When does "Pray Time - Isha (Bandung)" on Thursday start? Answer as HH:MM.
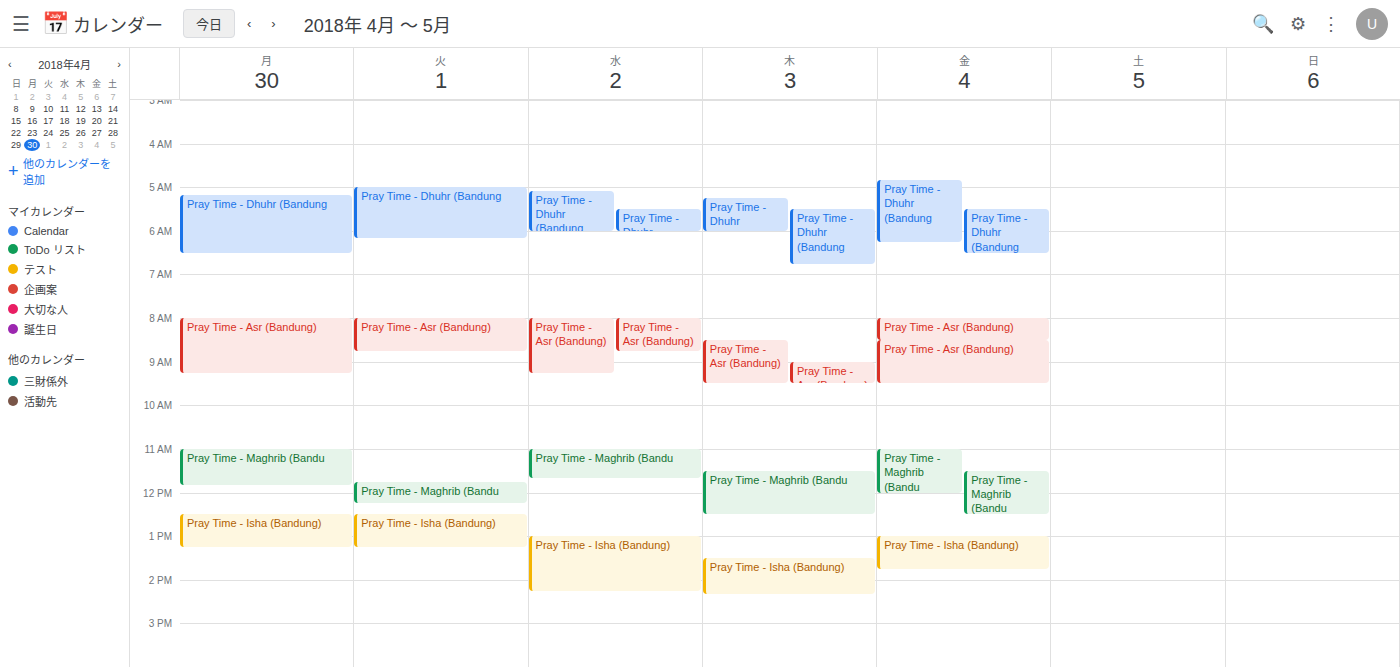
13:30